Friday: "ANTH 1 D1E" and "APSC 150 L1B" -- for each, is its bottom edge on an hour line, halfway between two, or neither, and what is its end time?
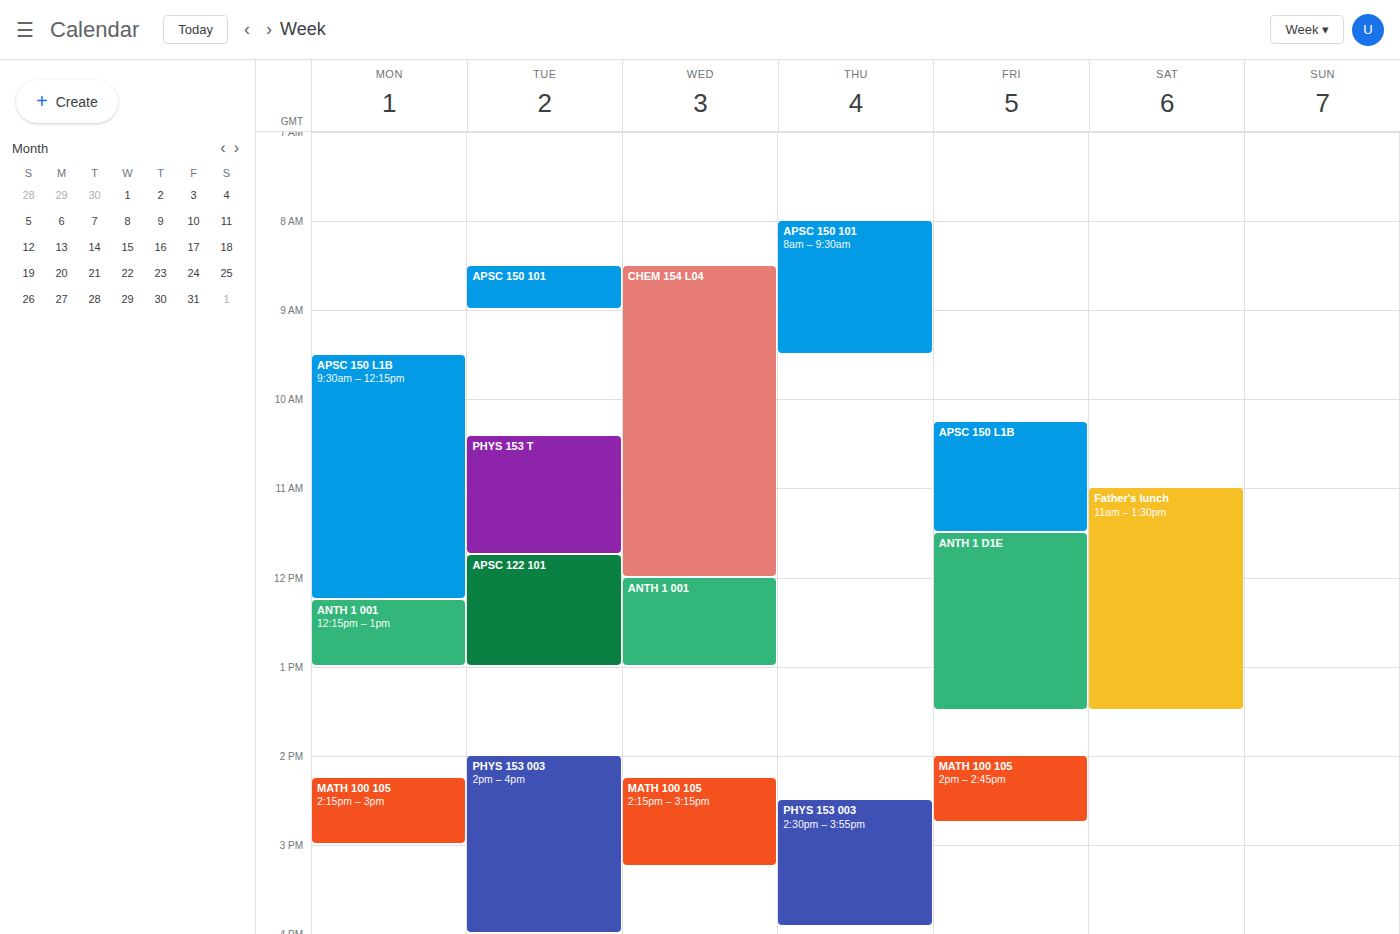
"ANTH 1 D1E": 13:30, halfway between the 13:00 and 14:00 lines. "APSC 150 L1B": 11:30, halfway between the 11:00 and 12:00 lines.